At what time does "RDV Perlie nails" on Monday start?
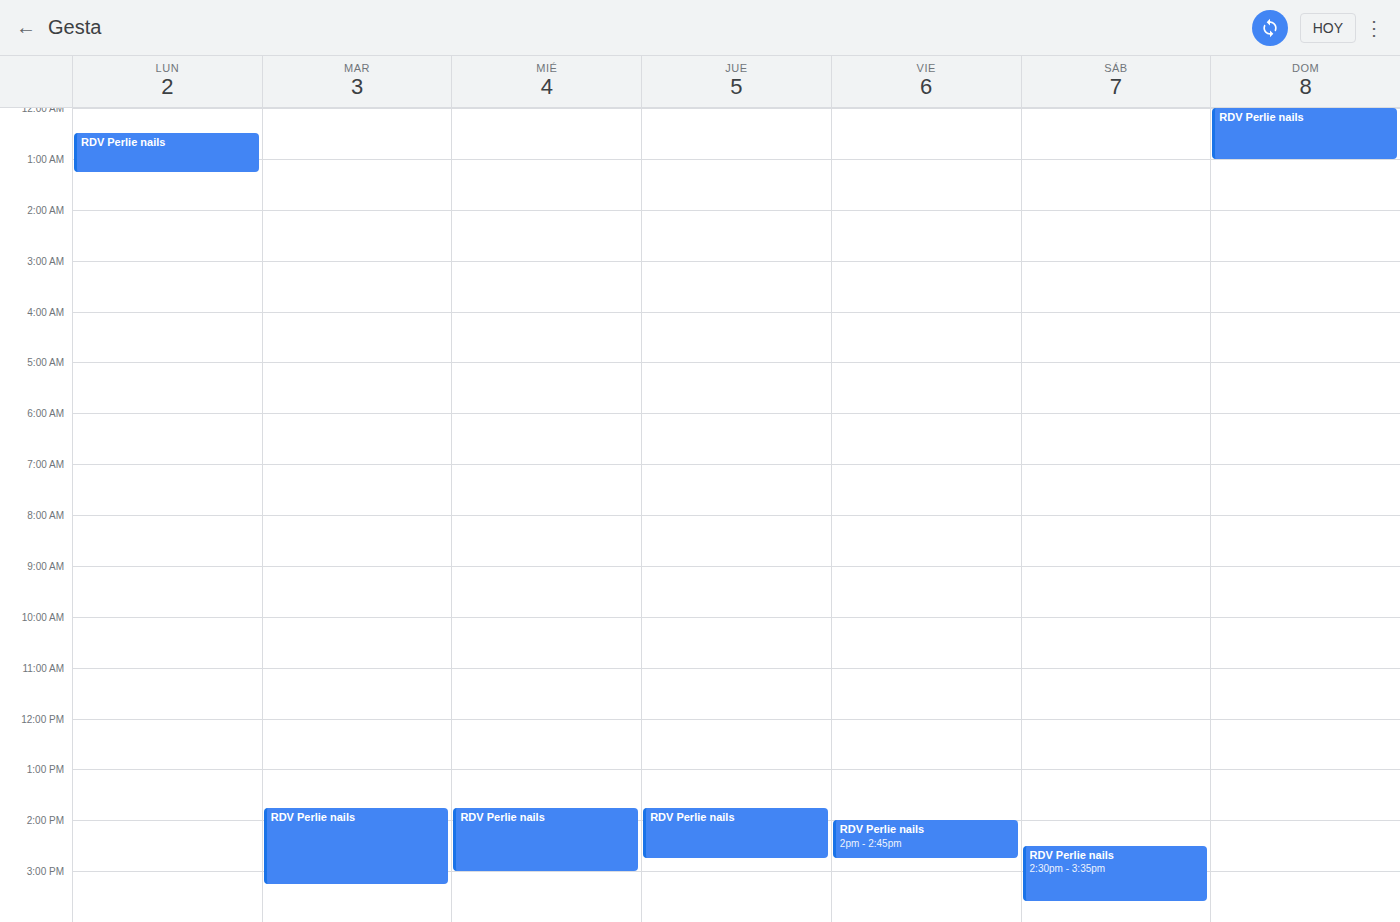
12:30 AM